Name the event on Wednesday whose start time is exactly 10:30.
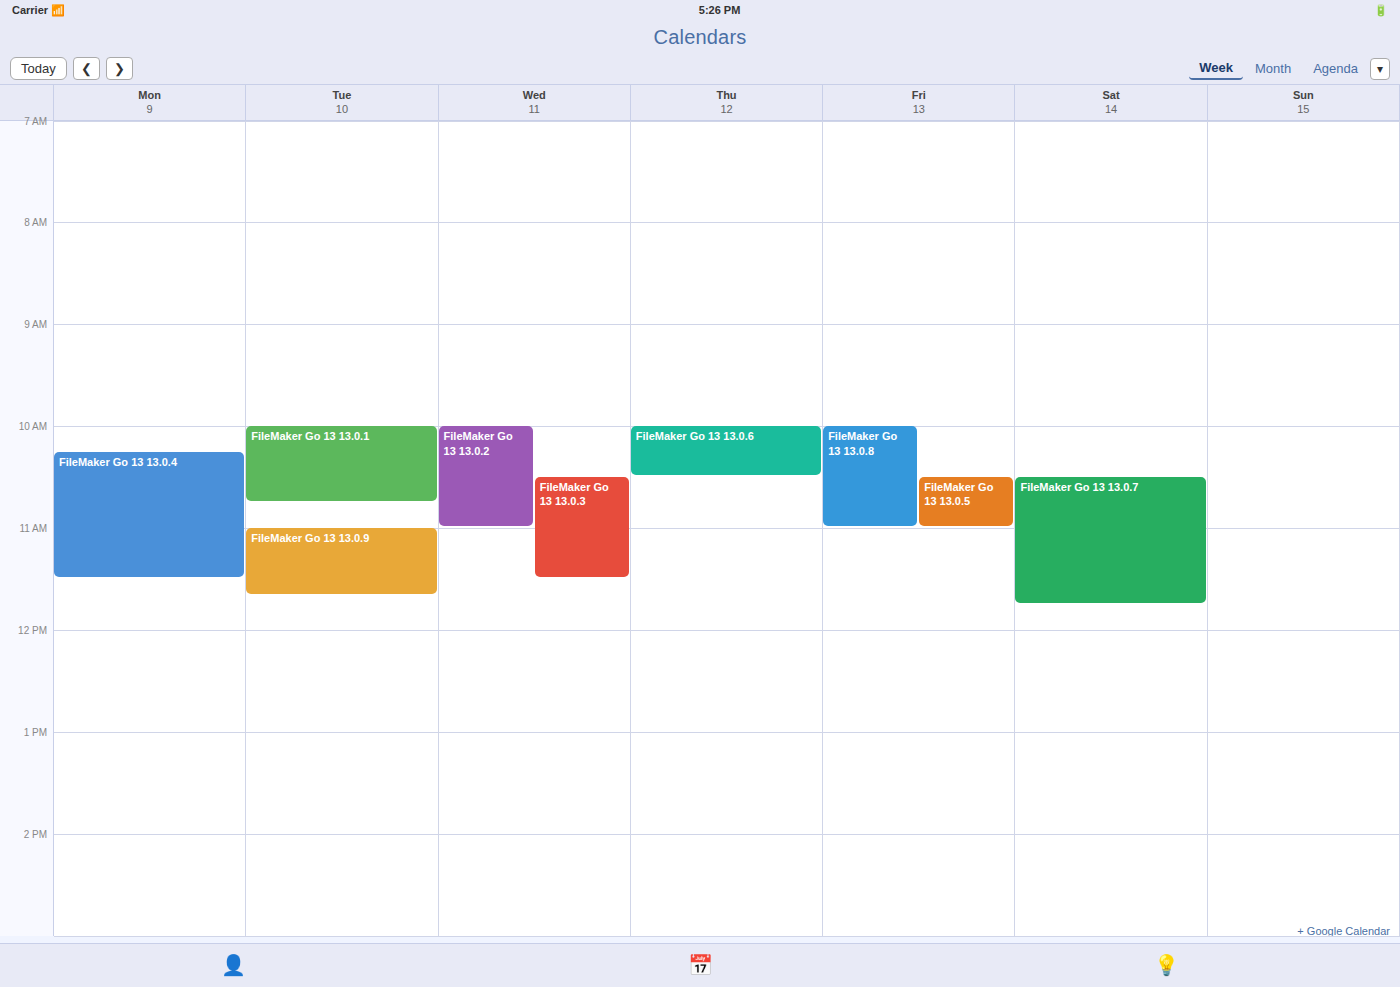
"FileMaker Go 13 13.0.3"